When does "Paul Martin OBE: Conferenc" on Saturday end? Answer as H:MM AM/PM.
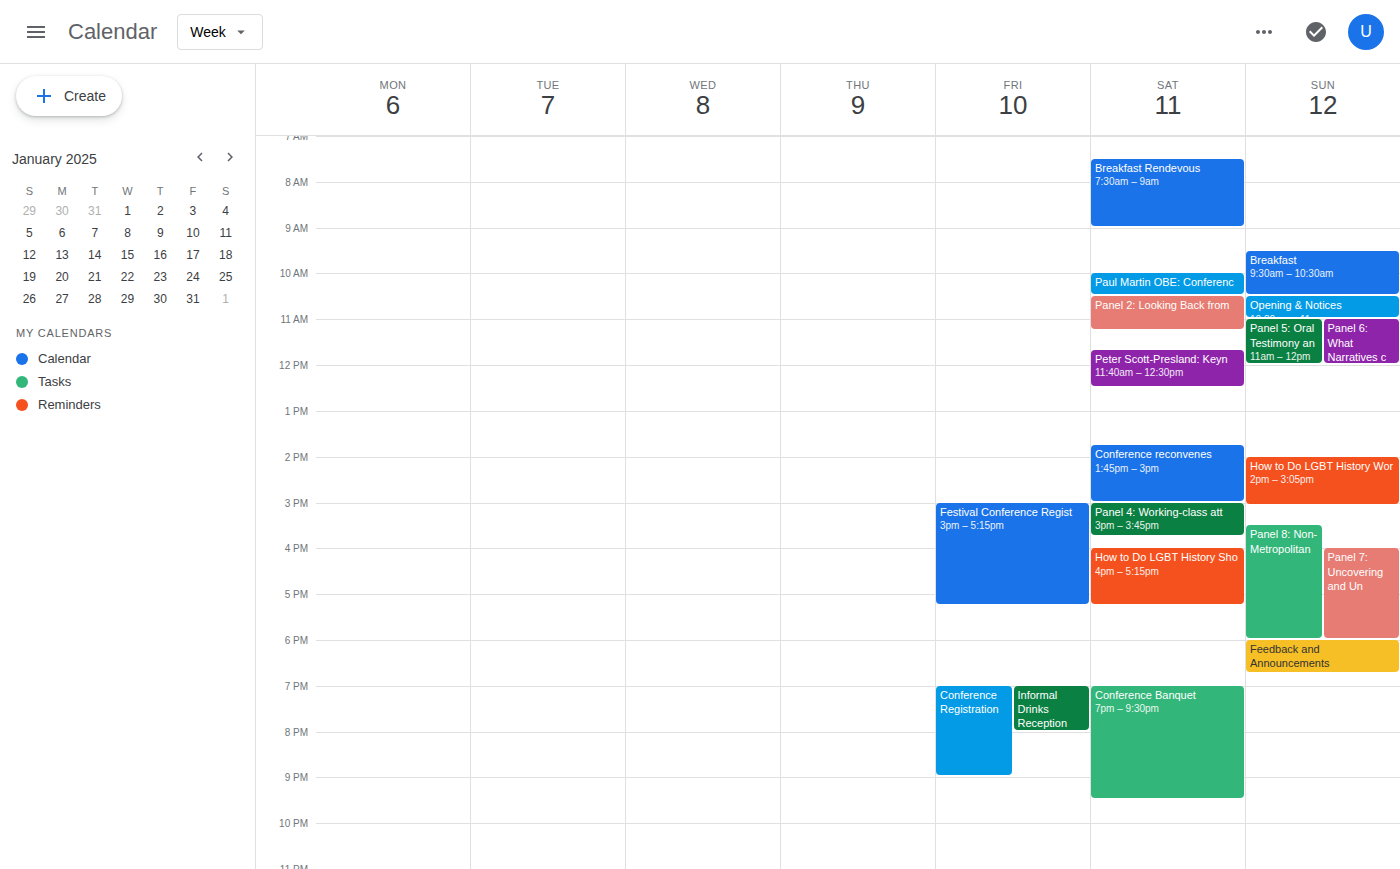
10:30 AM